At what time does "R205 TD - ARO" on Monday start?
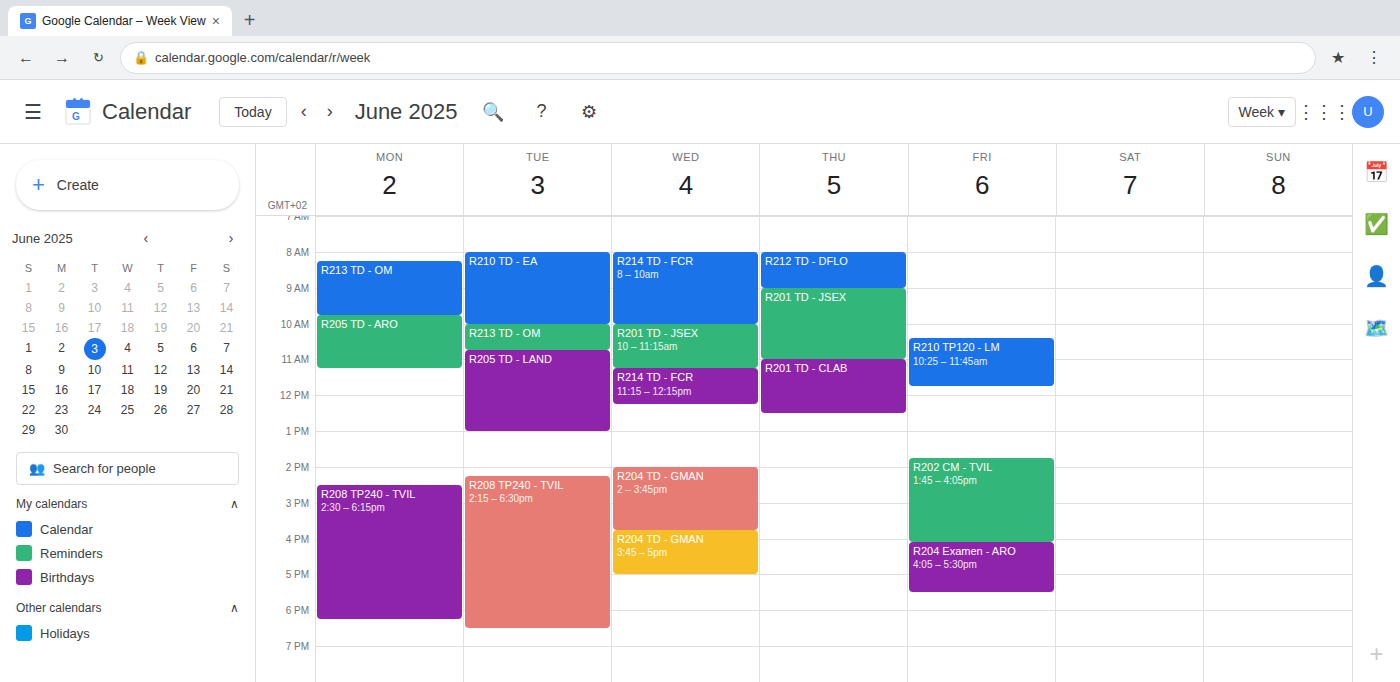
09:45